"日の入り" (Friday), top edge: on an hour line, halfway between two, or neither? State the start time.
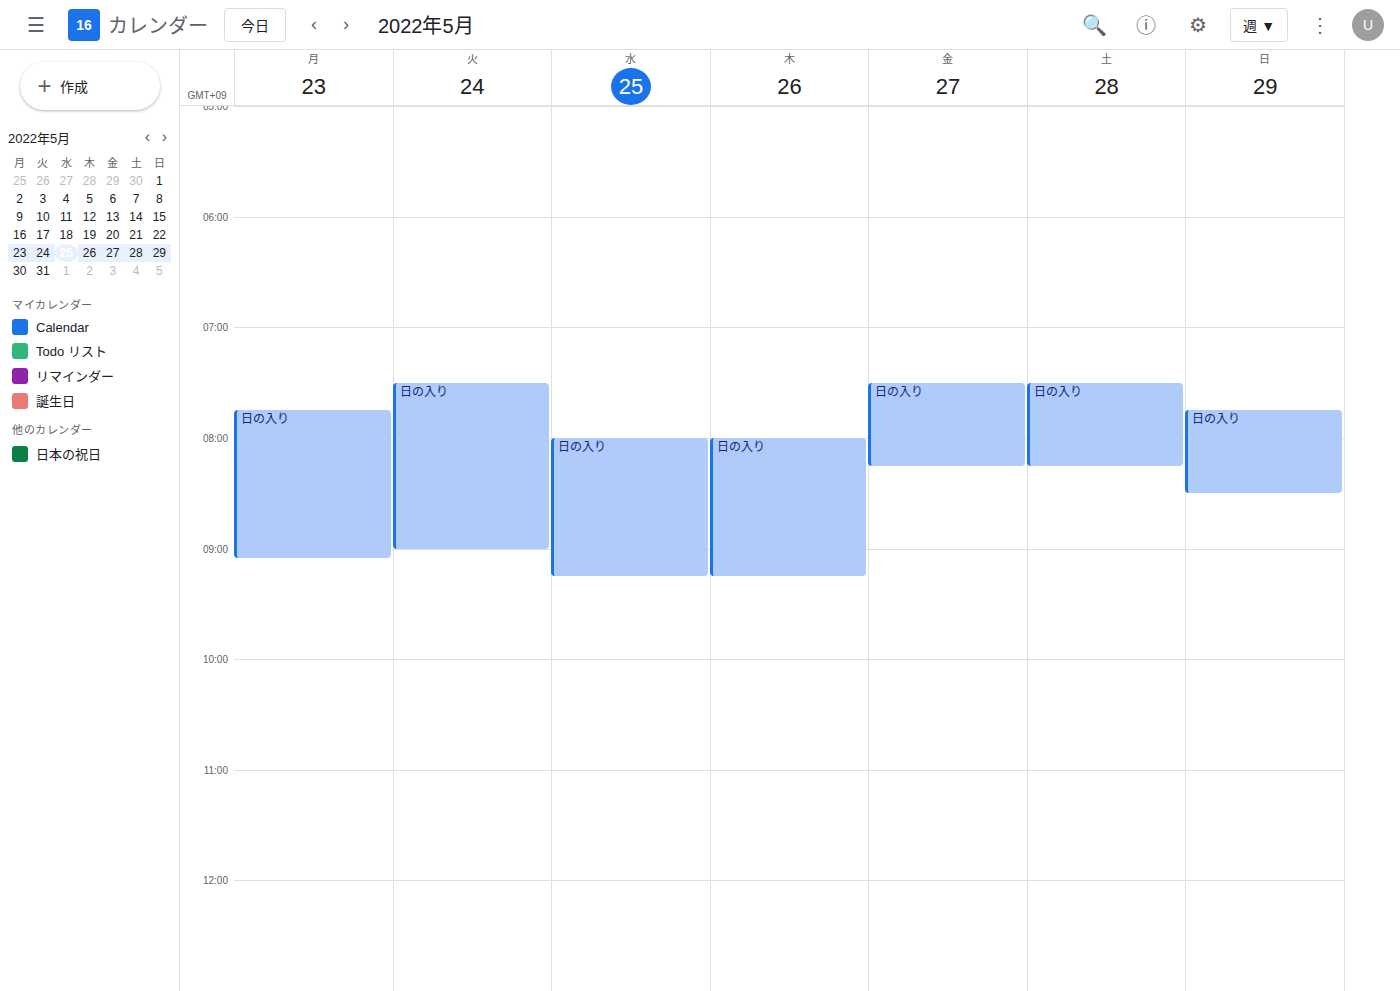
7:30 AM -- halfway between the 7 AM and 8 AM lines.